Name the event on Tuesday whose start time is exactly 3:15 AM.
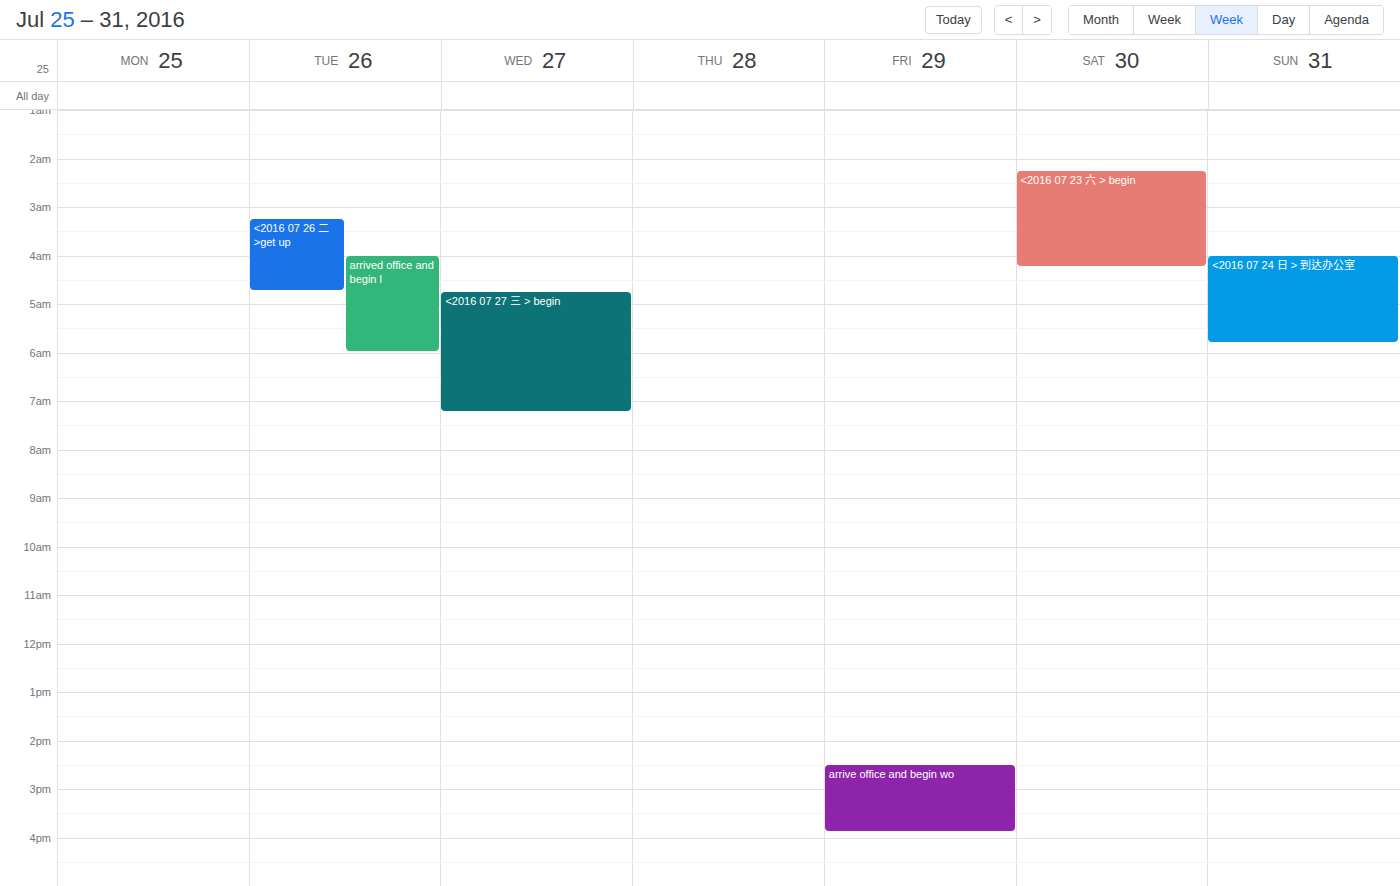
"<2016 07 26 二 >get up"